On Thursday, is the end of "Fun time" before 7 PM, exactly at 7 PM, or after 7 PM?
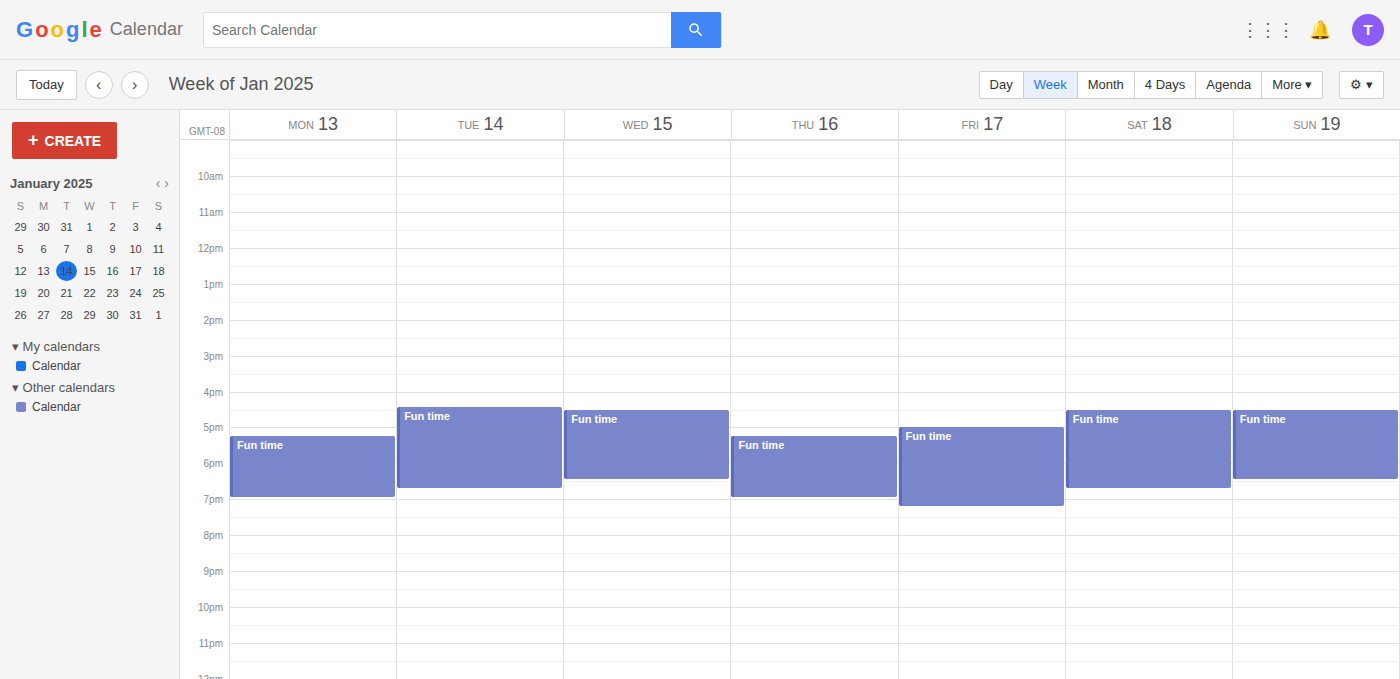
7:00 PM -- exactly at 7 PM, on the 7 PM line.